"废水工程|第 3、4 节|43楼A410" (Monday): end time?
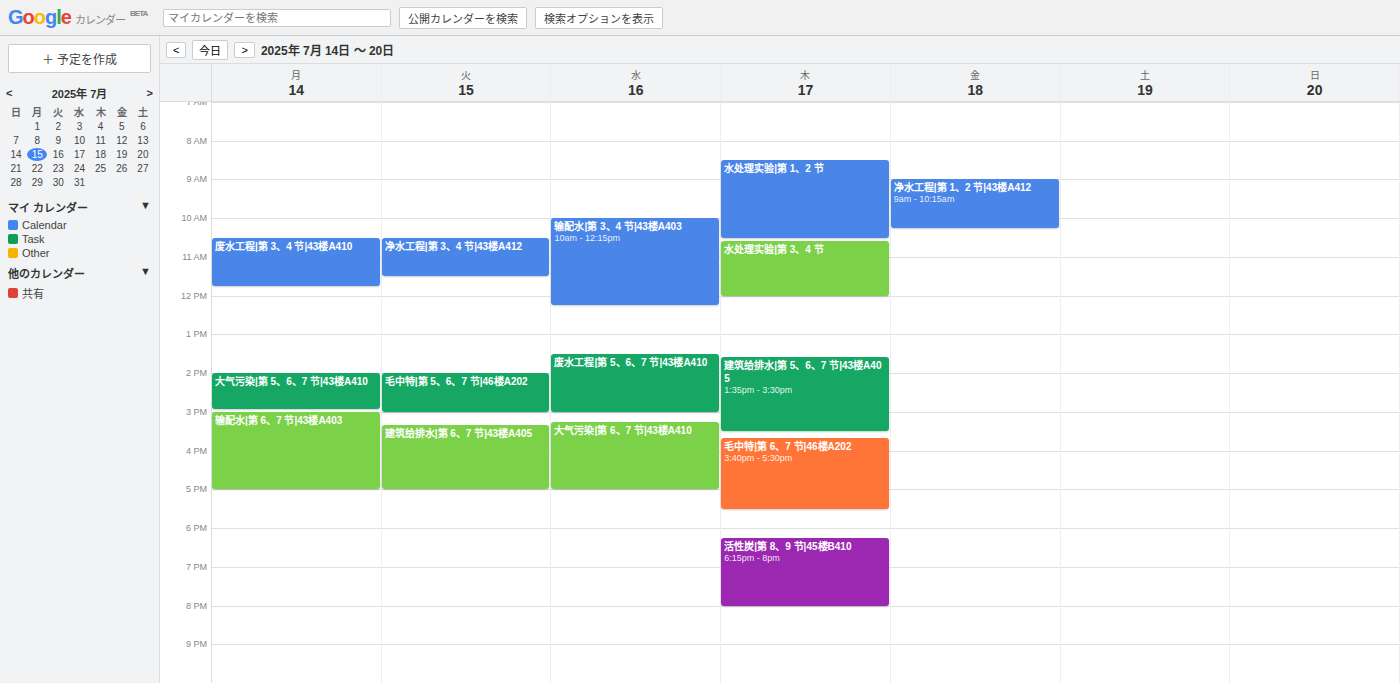
11:45 AM